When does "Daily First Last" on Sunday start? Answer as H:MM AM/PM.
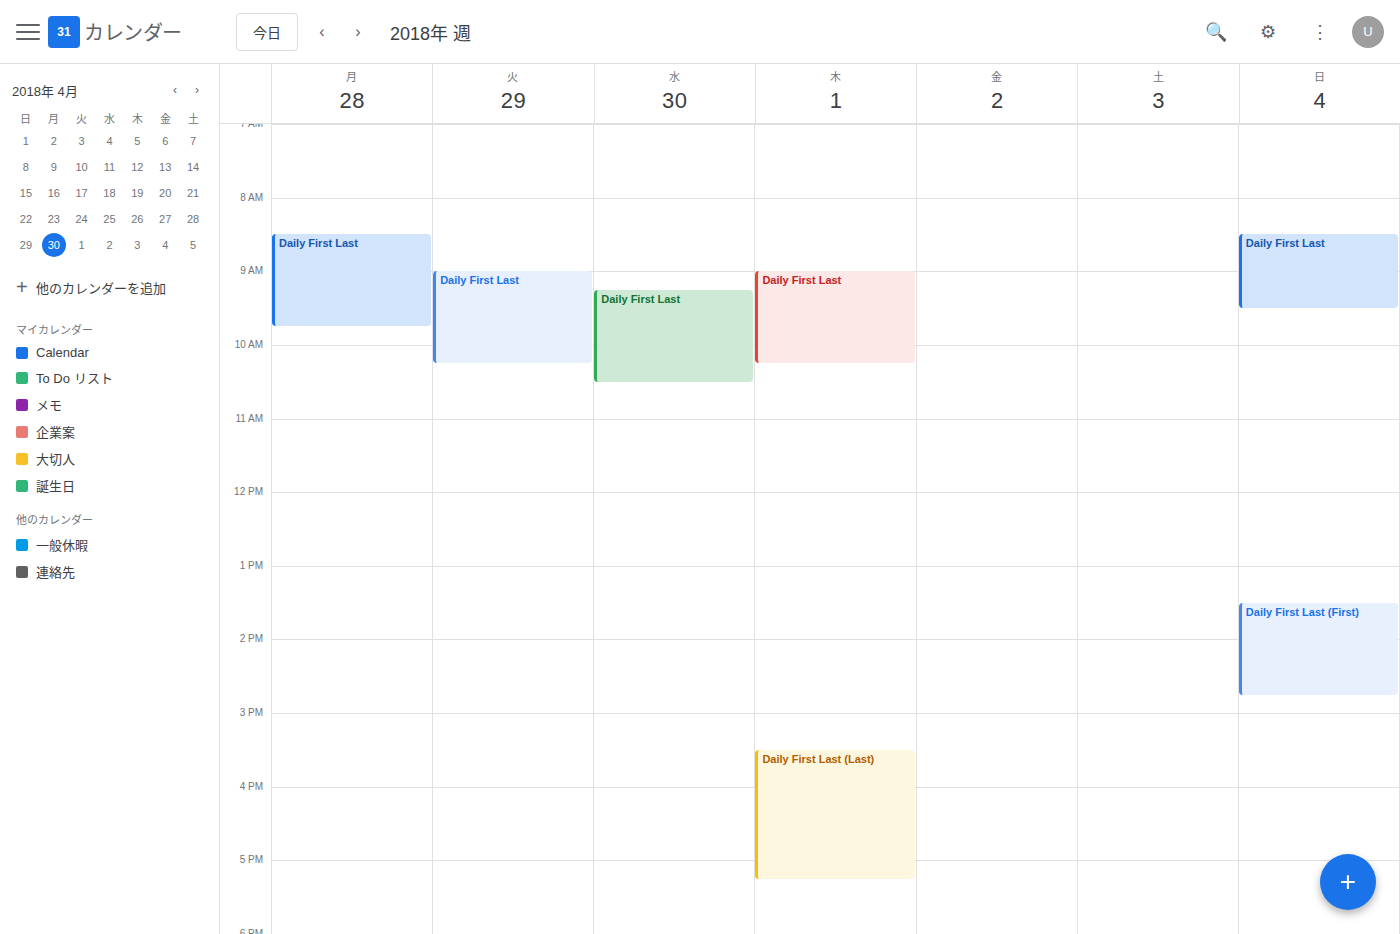
8:30 AM